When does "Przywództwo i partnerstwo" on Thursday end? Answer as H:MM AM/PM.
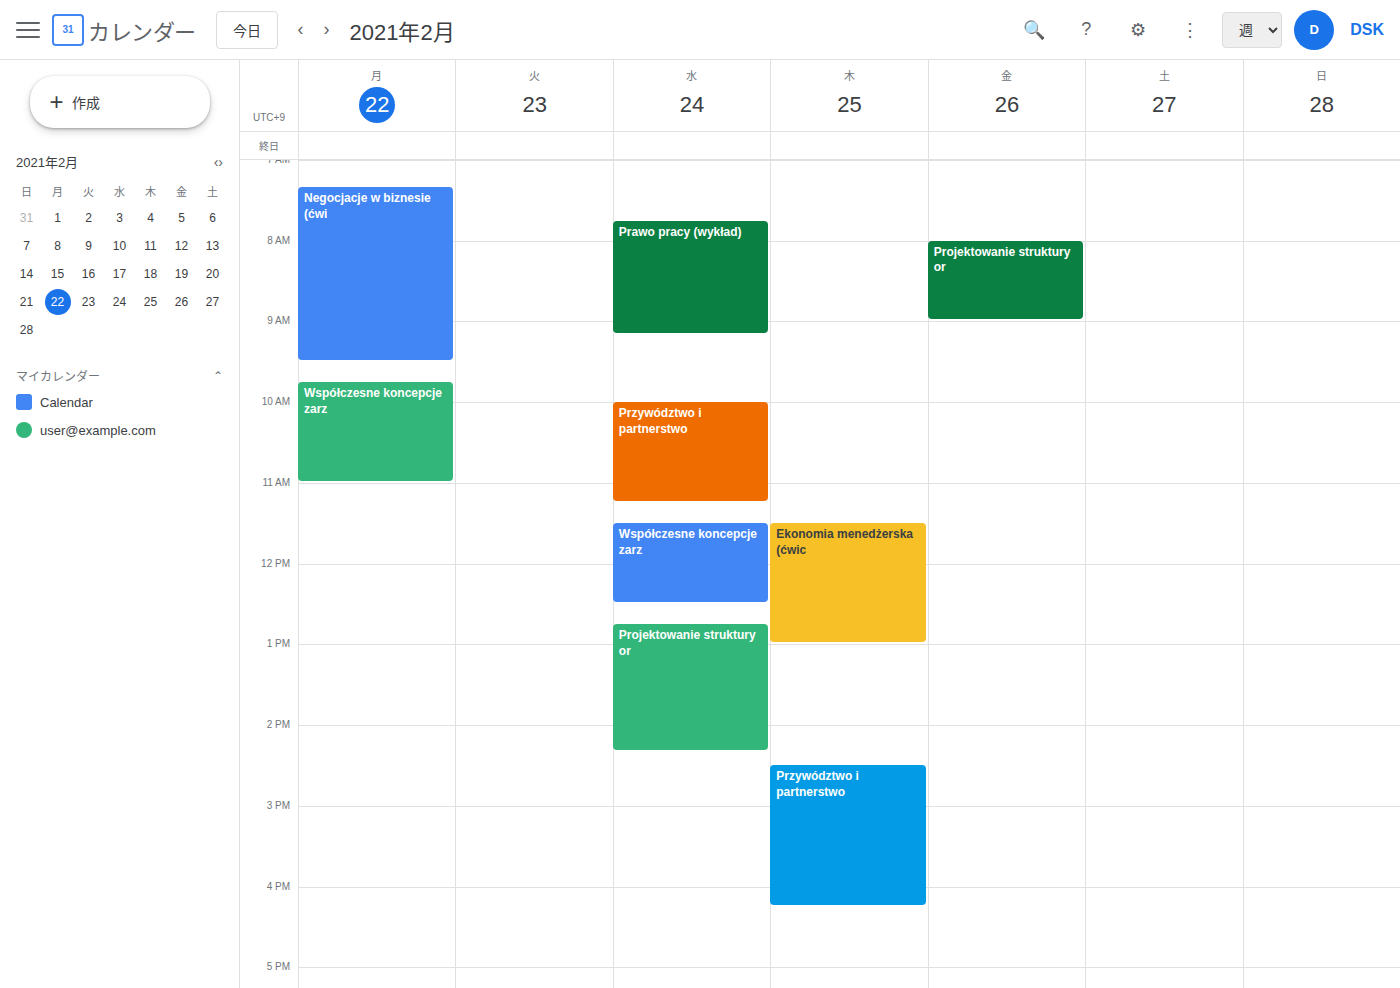
4:15 PM